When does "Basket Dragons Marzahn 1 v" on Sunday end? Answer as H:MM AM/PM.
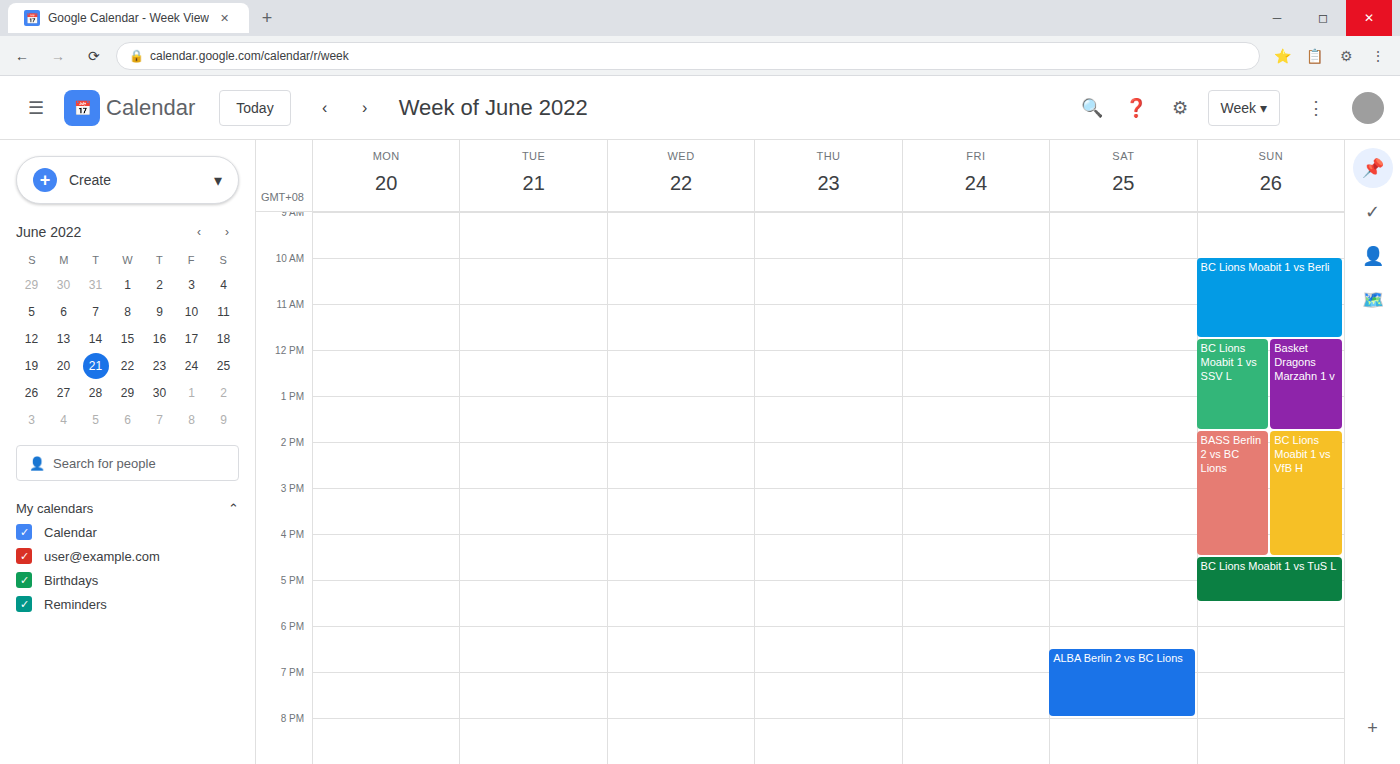
1:45 PM